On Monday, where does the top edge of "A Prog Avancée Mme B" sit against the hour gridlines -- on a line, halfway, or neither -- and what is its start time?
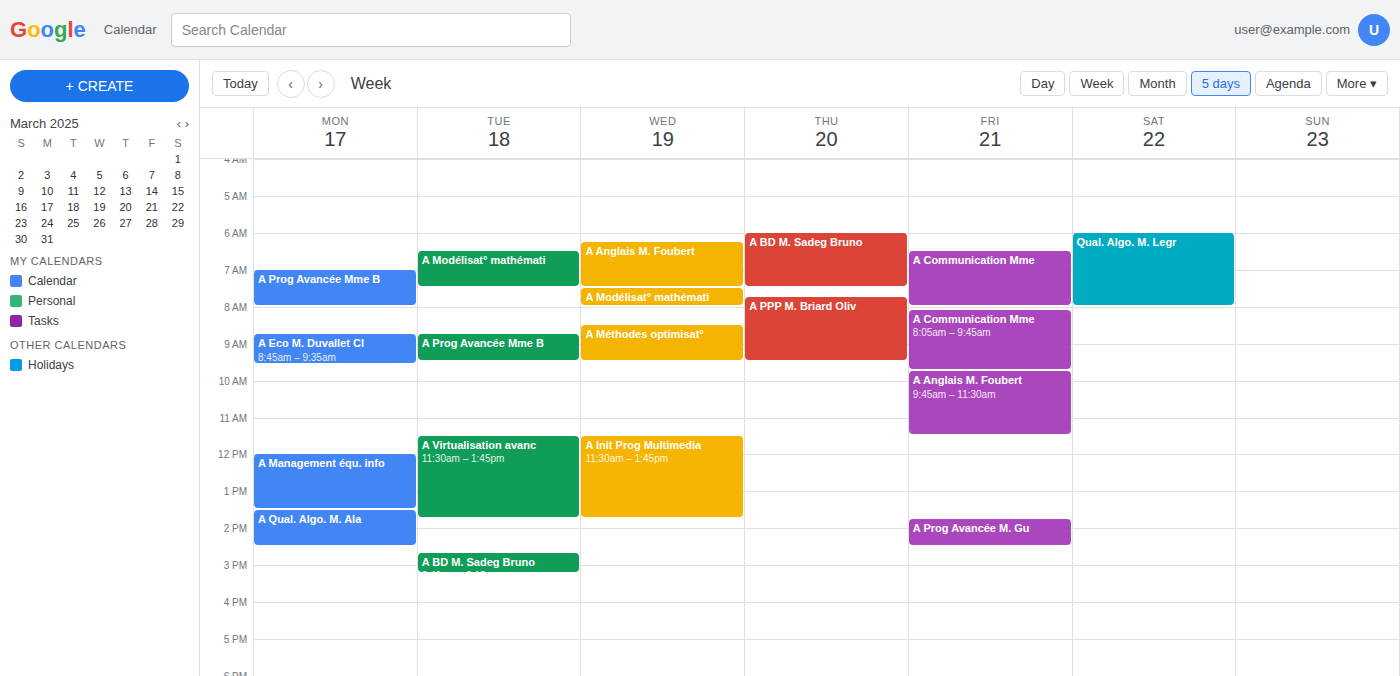
7:00 AM -- exactly on the 7 AM line.